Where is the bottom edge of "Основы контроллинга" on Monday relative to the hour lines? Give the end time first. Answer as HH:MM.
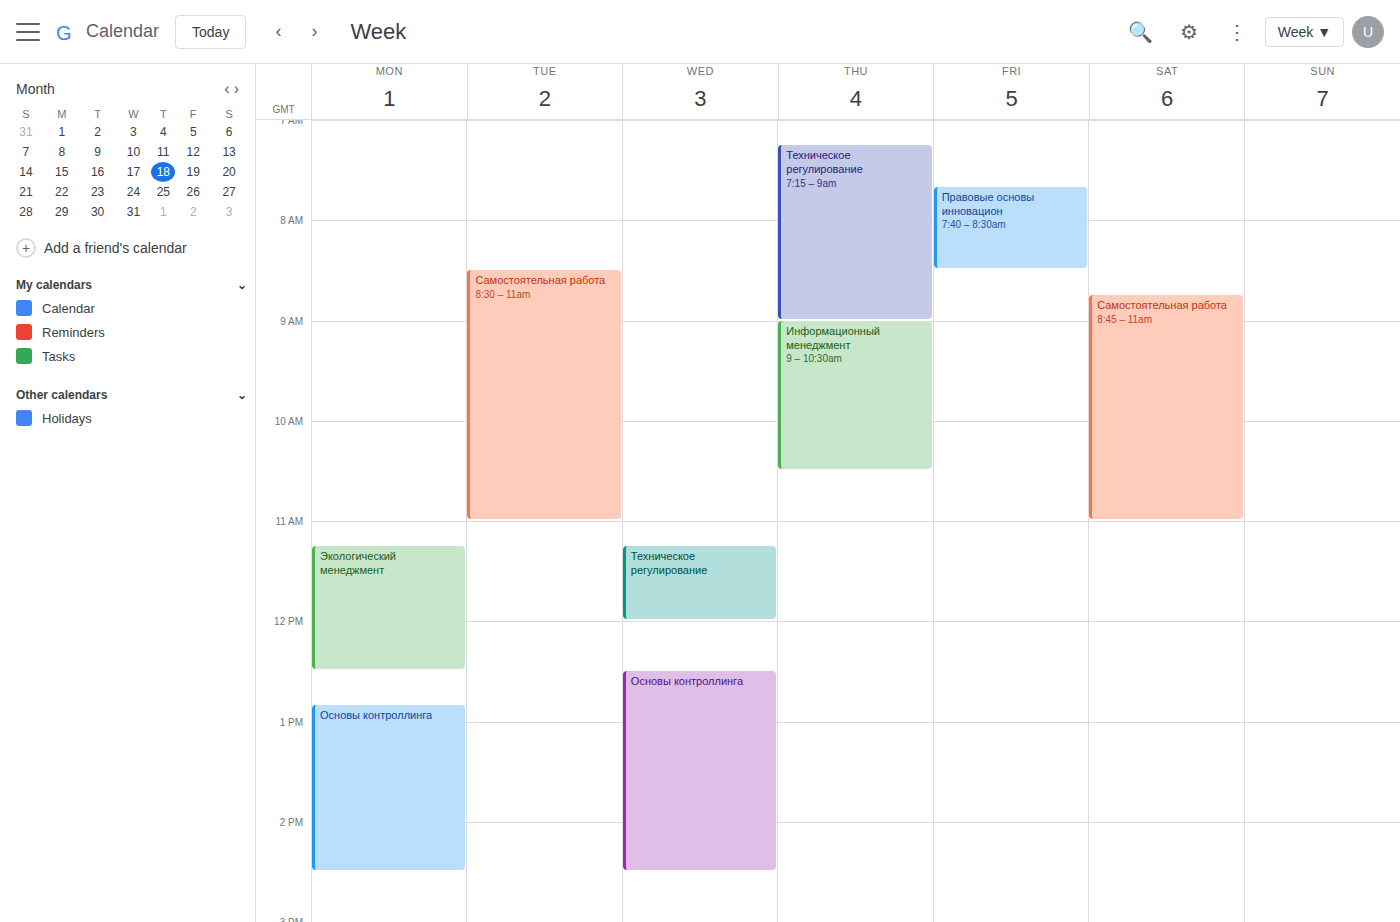
14:30 -- halfway between the 14:00 and 15:00 lines.